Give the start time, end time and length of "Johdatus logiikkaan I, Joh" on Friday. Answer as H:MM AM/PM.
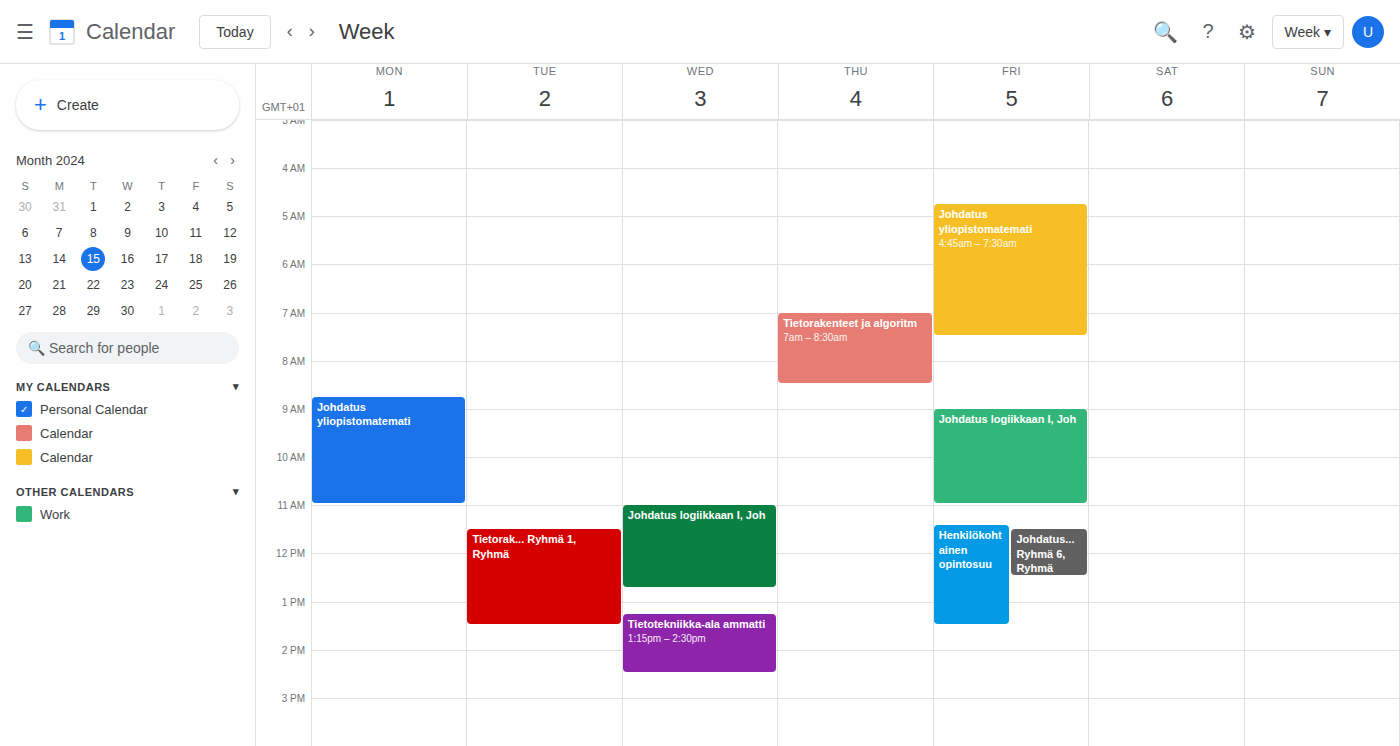
9:00 AM to 11:00 AM, 2 hours